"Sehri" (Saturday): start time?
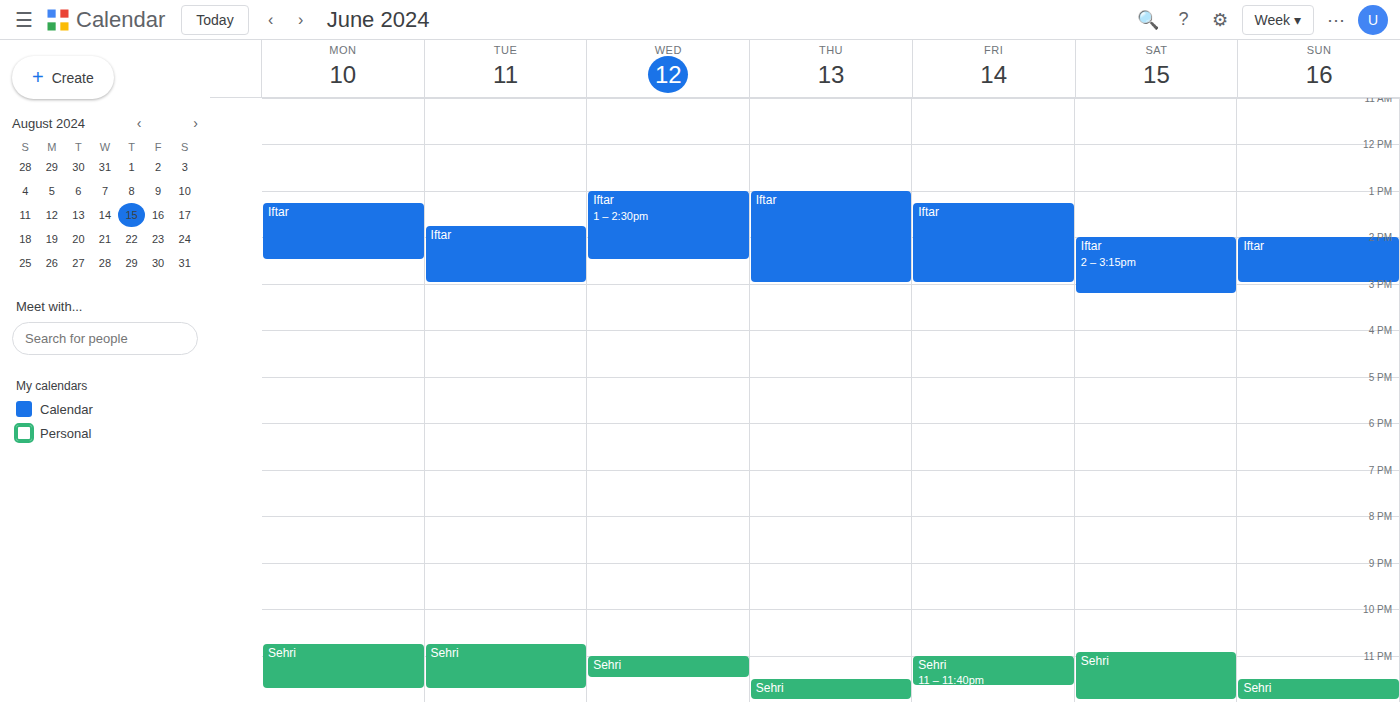
10:55 PM